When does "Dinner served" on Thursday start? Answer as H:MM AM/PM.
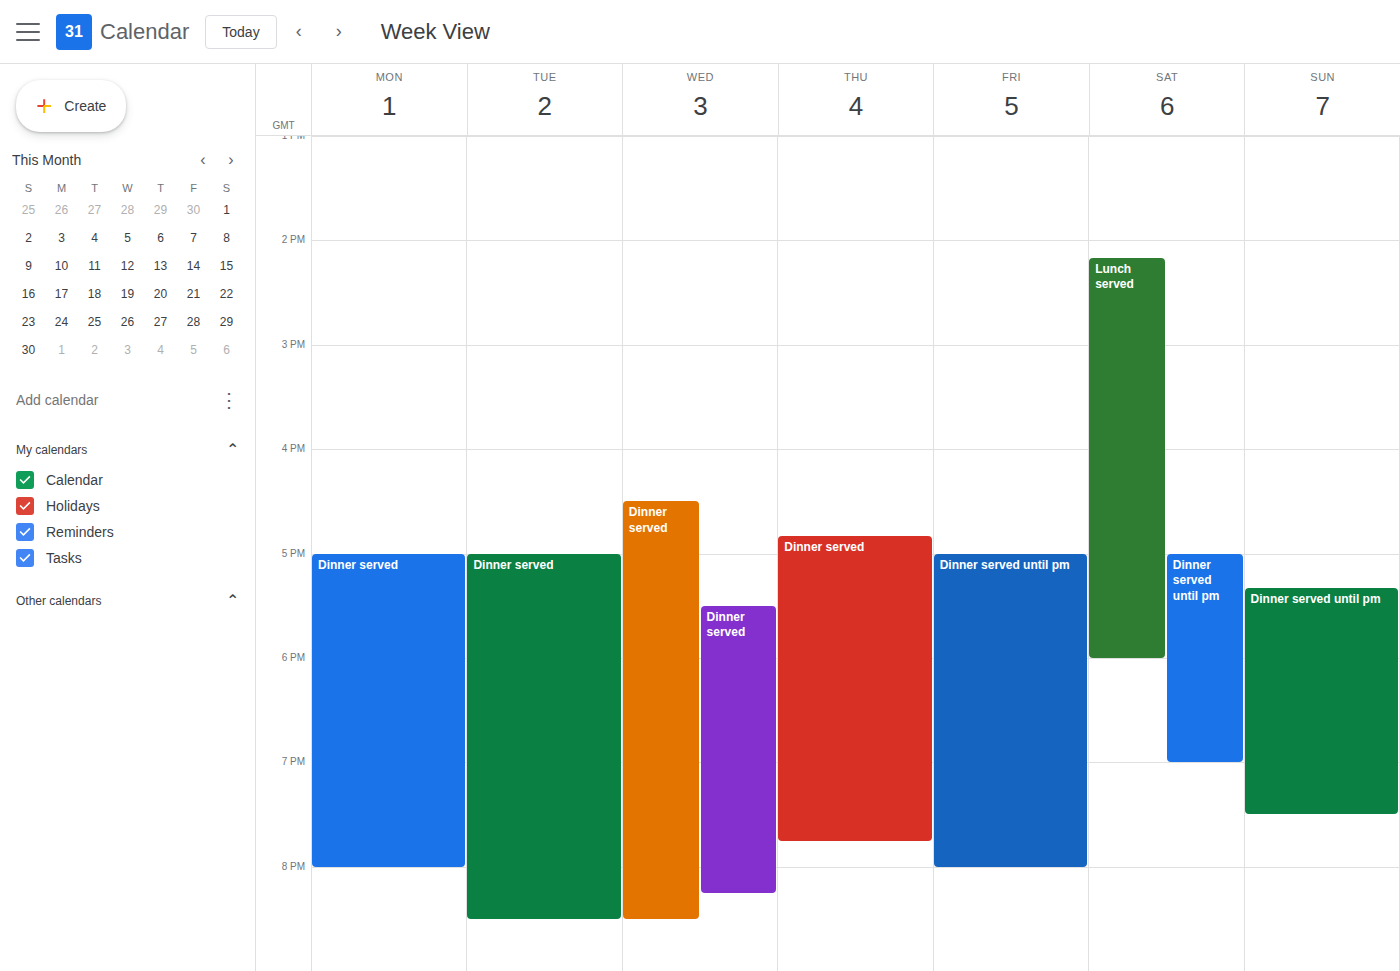
4:50 PM